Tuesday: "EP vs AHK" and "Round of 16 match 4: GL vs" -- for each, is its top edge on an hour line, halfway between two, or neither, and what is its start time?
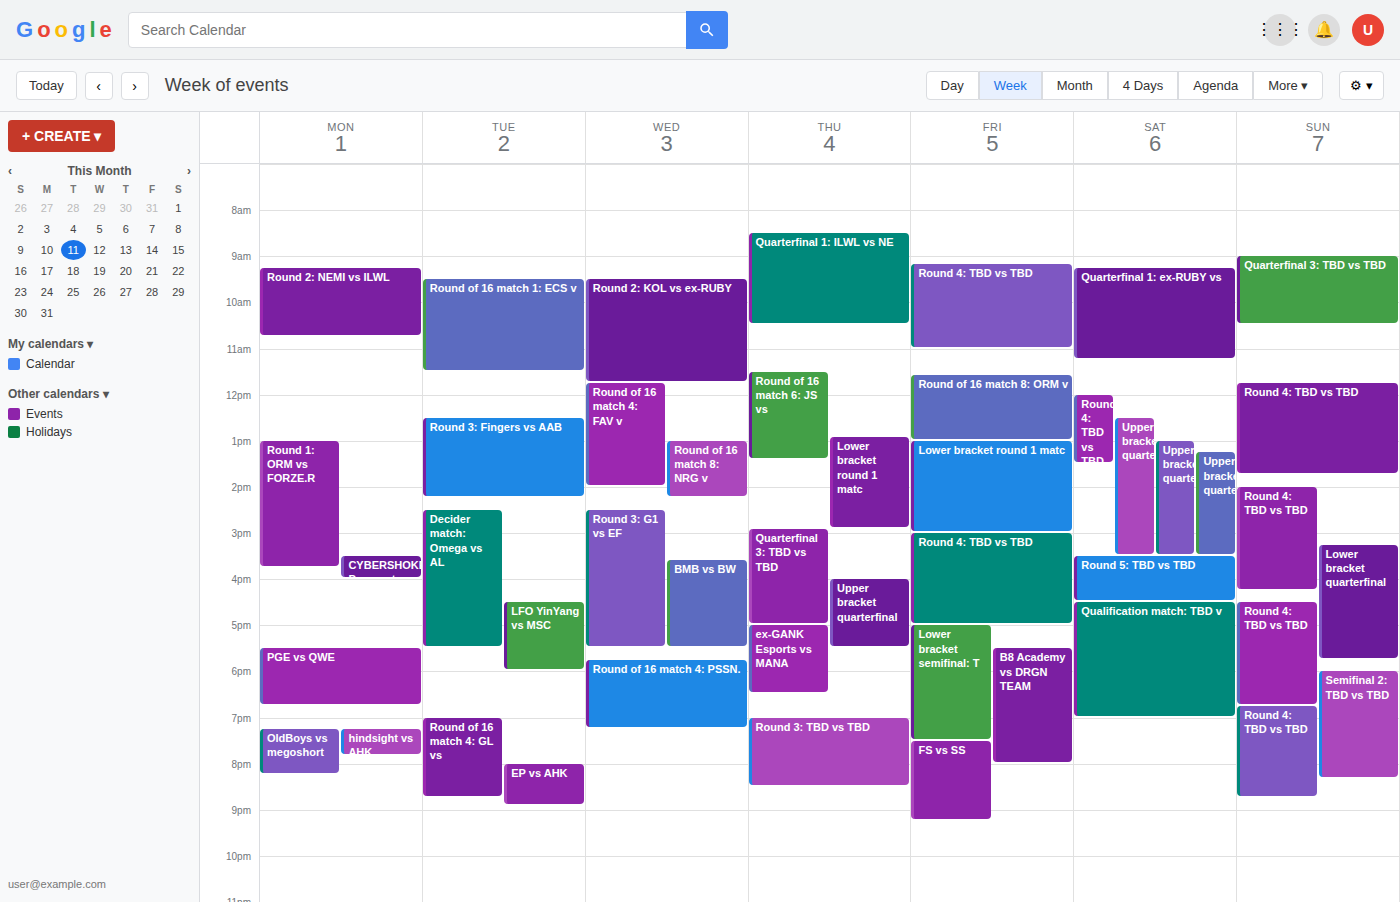
"EP vs AHK": 8:00 PM, exactly on the 8 PM line. "Round of 16 match 4: GL vs": 7:00 PM, exactly on the 7 PM line.